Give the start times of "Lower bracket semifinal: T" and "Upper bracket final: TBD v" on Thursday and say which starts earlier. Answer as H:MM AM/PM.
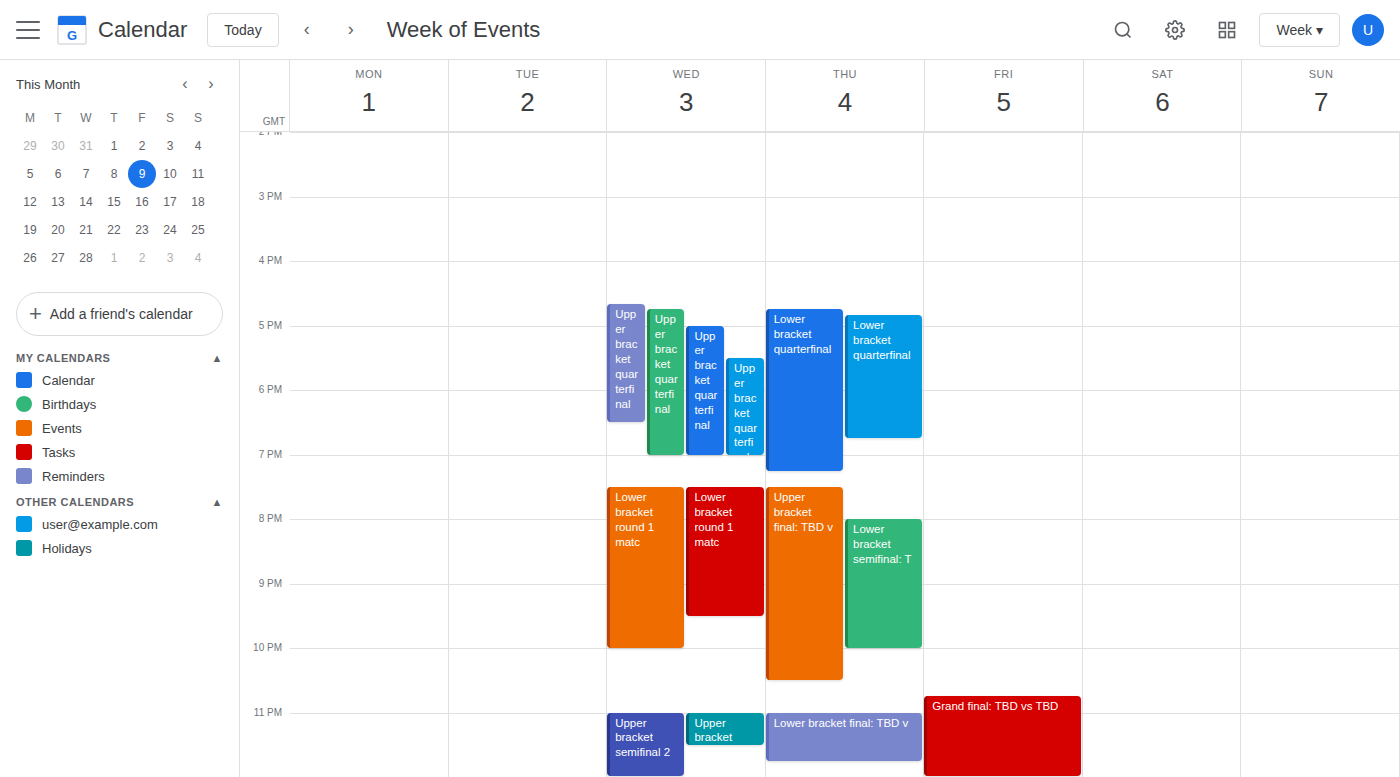
"Upper bracket final: TBD v" 7:30 PM; "Lower bracket semifinal: T" 8:00 PM.